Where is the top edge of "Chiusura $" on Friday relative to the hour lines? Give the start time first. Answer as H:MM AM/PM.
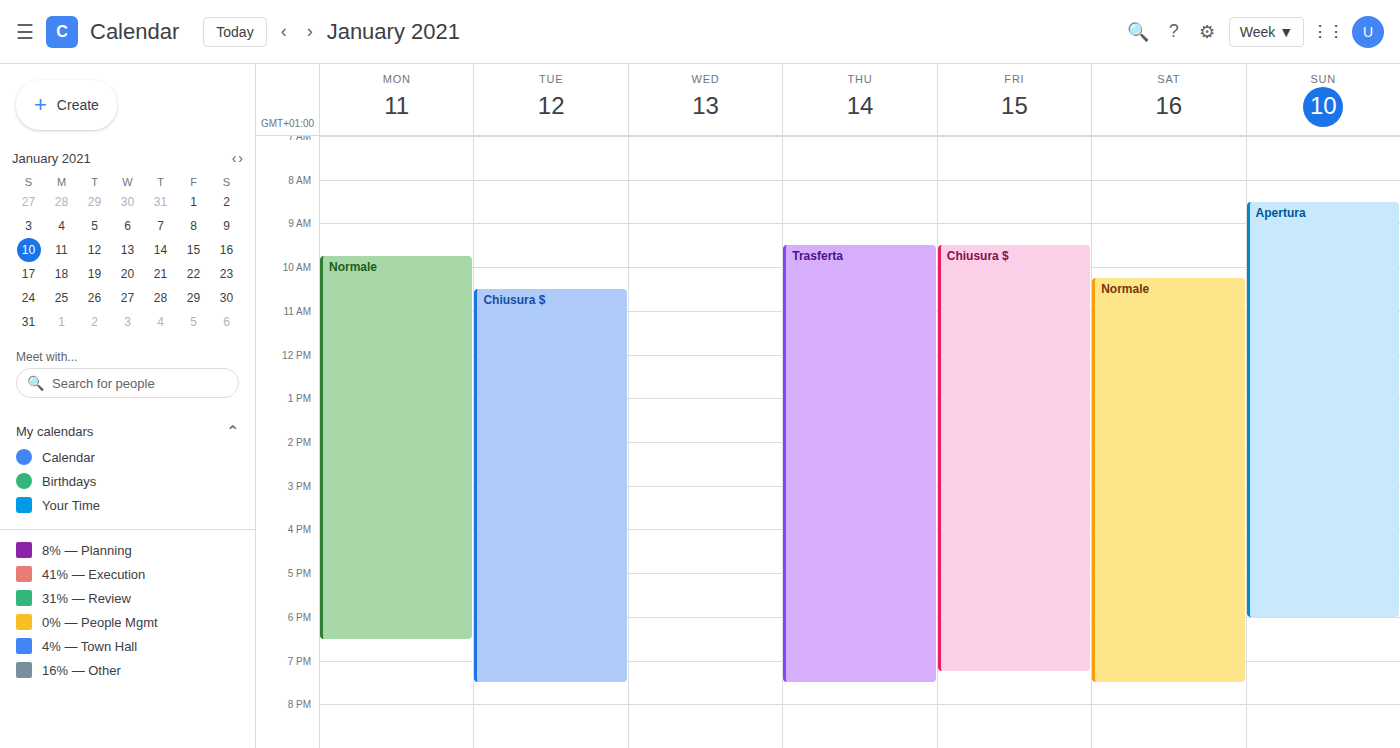
9:30 AM -- halfway between the 9 AM and 10 AM lines.